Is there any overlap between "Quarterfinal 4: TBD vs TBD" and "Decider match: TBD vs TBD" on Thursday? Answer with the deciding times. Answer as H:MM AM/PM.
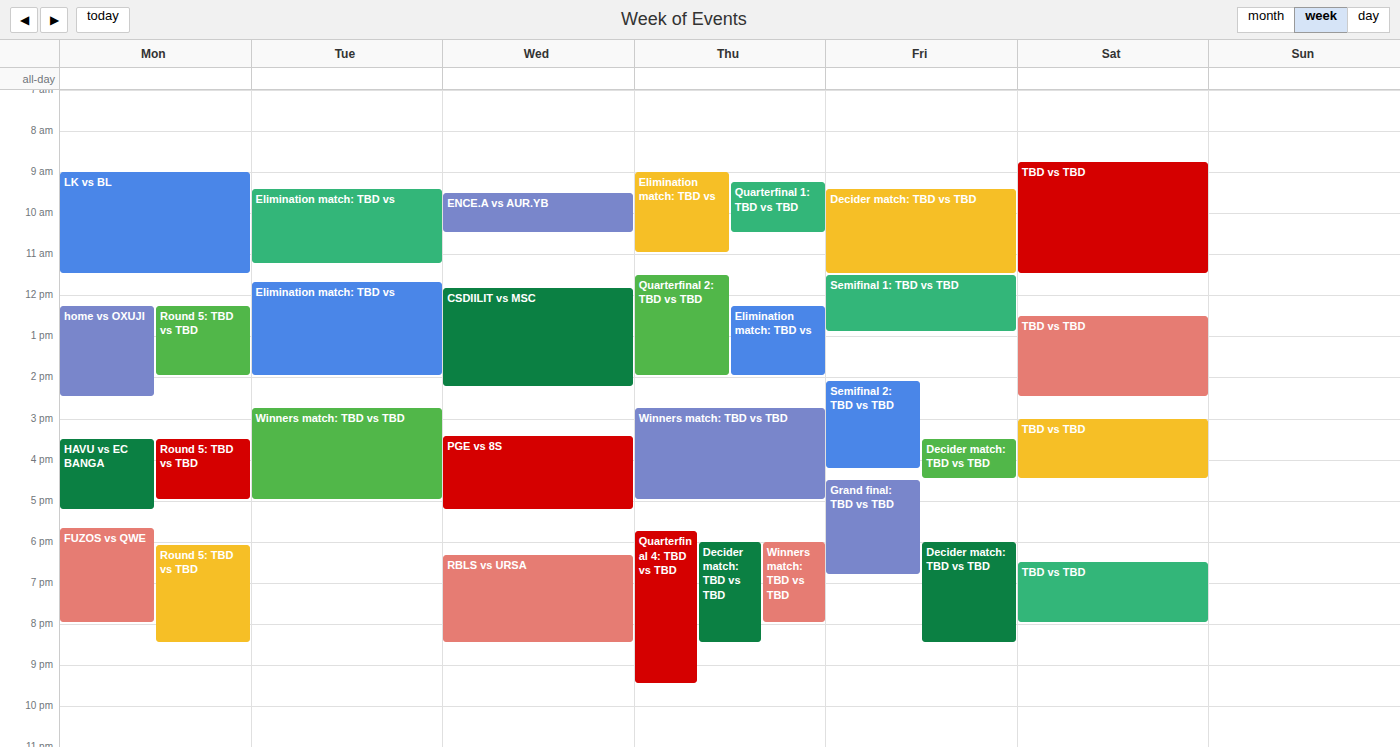
"Decider match: TBD vs TBD" runs 6:00 PM to 8:30 PM, inside "Quarterfinal 4: TBD vs TBD" -- they overlap.